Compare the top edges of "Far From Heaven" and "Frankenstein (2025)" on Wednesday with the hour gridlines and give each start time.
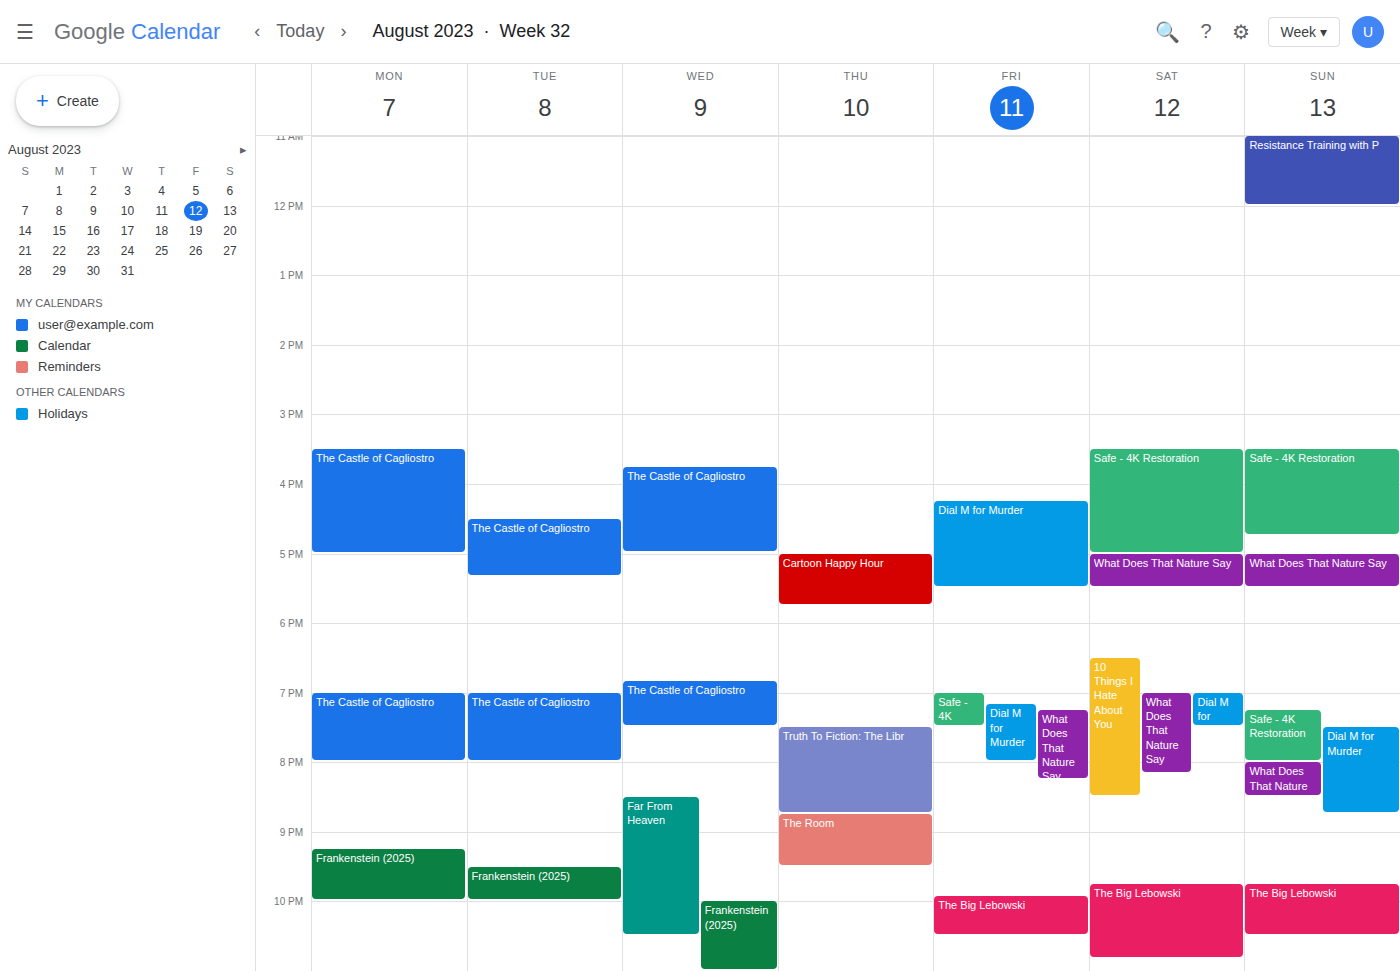
"Far From Heaven": 8:30 PM, halfway between the 8 PM and 9 PM lines. "Frankenstein (2025)": 10:00 PM, exactly on the 10 PM line.